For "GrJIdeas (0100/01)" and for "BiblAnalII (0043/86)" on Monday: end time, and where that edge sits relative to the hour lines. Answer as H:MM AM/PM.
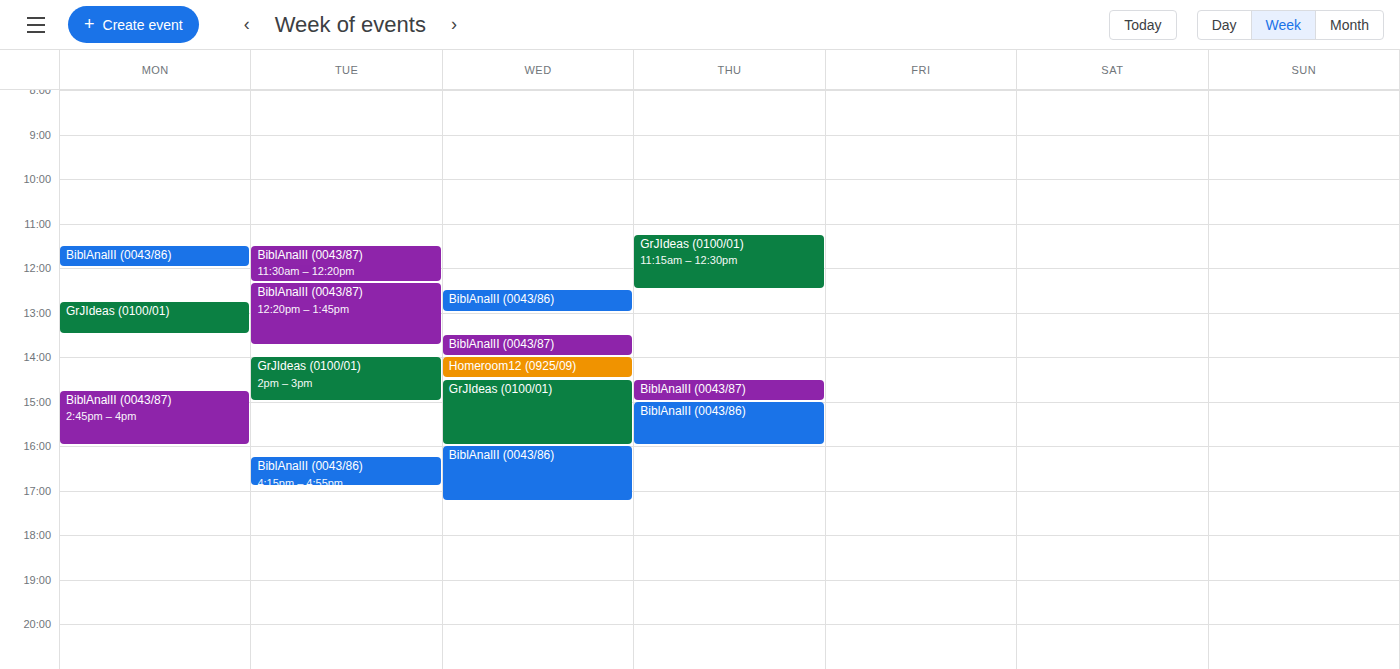
"GrJIdeas (0100/01)": 1:30 PM, halfway between the 1 PM and 2 PM lines. "BiblAnalII (0043/86)": 12:00 PM, exactly on the 12 PM line.